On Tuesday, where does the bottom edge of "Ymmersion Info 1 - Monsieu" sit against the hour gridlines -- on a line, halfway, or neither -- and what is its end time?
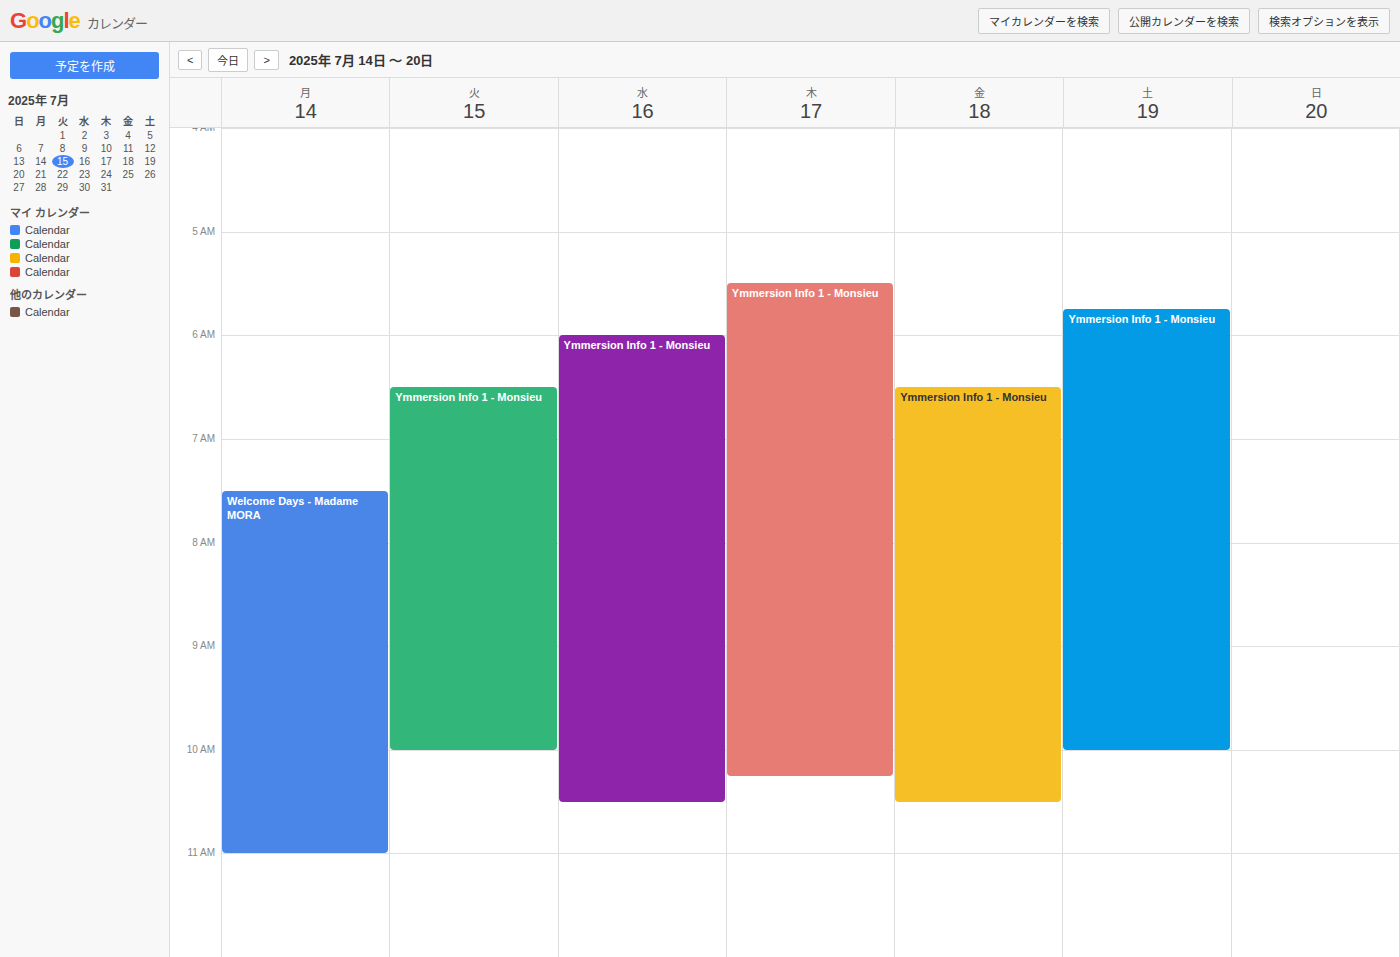
10:00 AM -- exactly on the 10 AM line.